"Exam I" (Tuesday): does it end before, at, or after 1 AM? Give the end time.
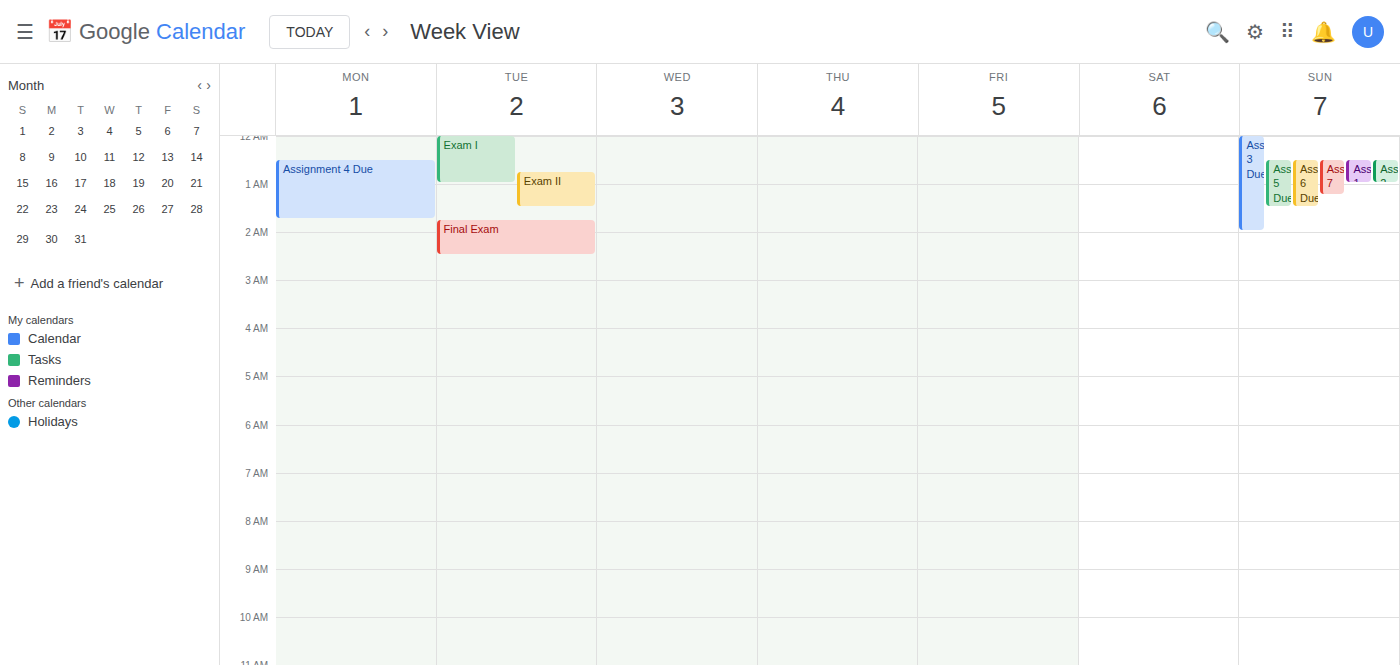
1:00 AM -- exactly at 1 AM, on the 1 AM line.